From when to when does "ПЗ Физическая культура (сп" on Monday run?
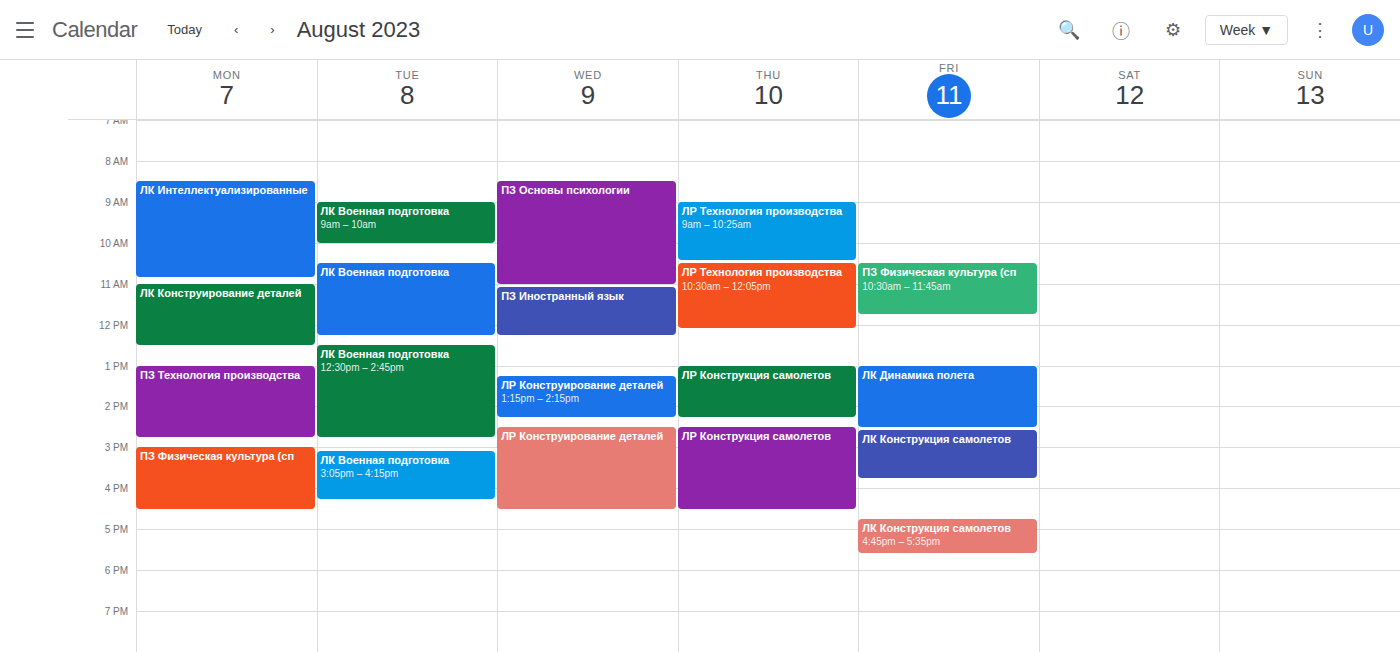
3:00 PM to 4:30 PM